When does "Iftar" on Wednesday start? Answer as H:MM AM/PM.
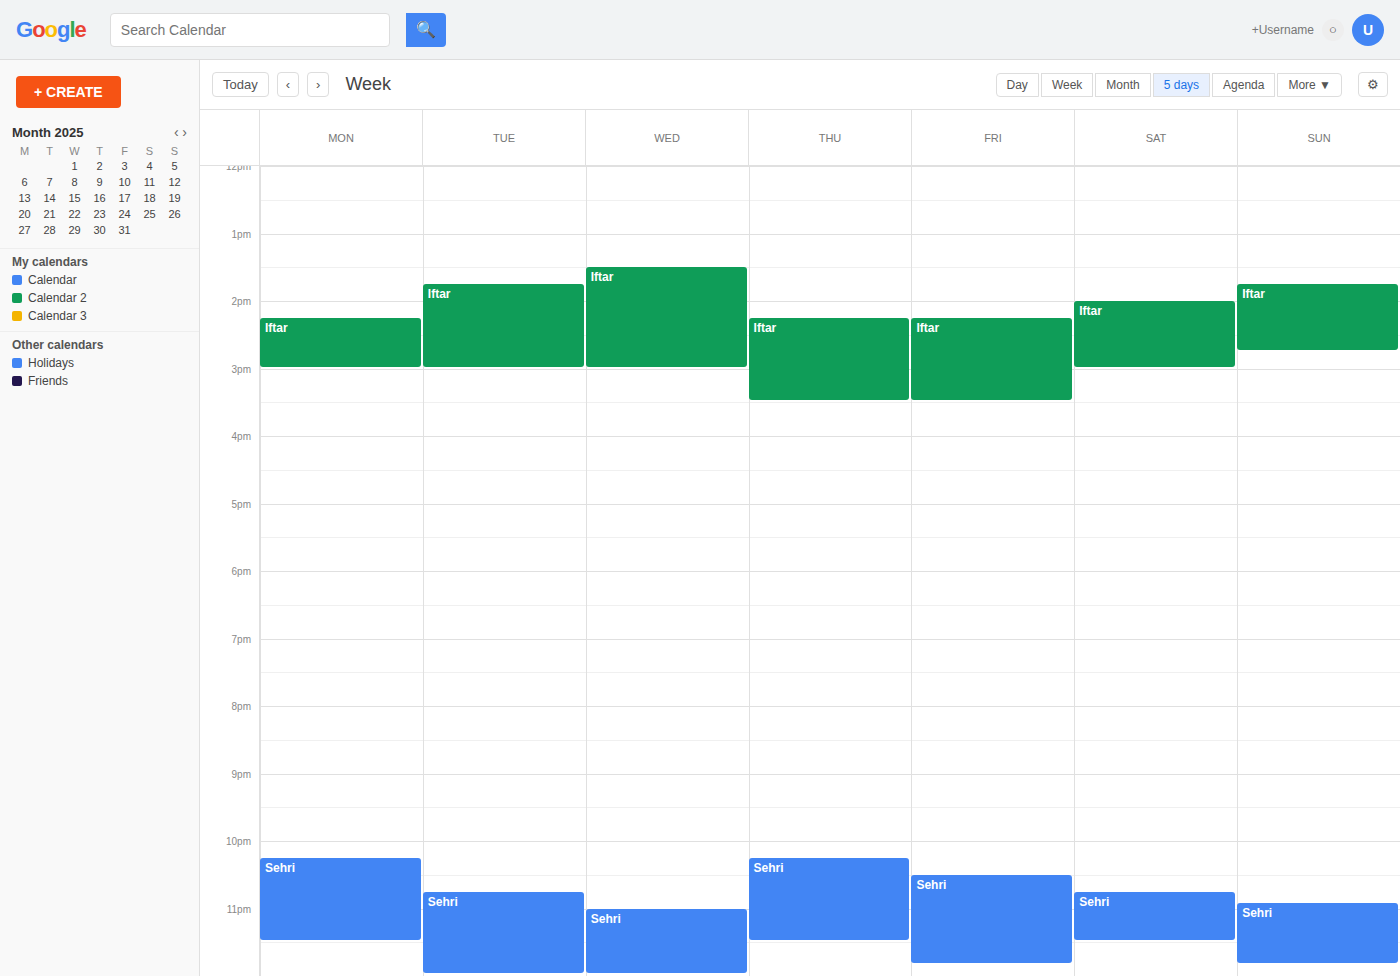
1:30 PM